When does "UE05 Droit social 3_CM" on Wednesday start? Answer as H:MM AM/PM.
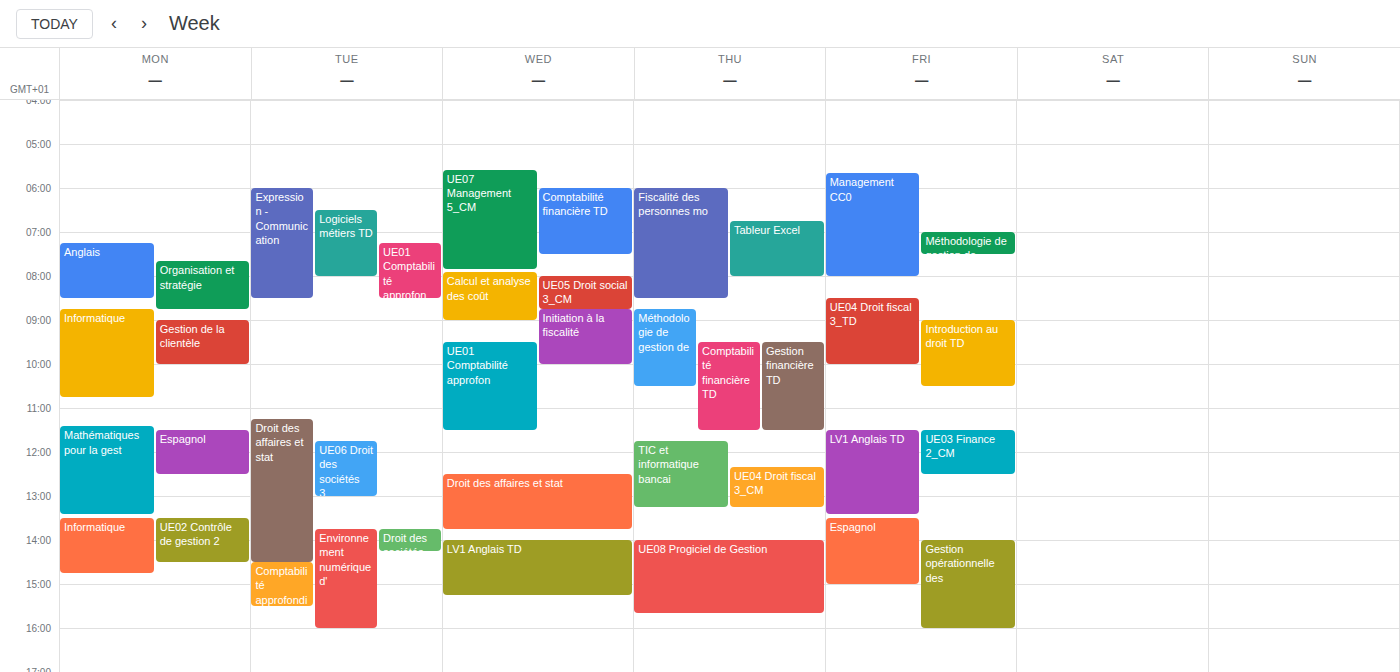
8:00 AM